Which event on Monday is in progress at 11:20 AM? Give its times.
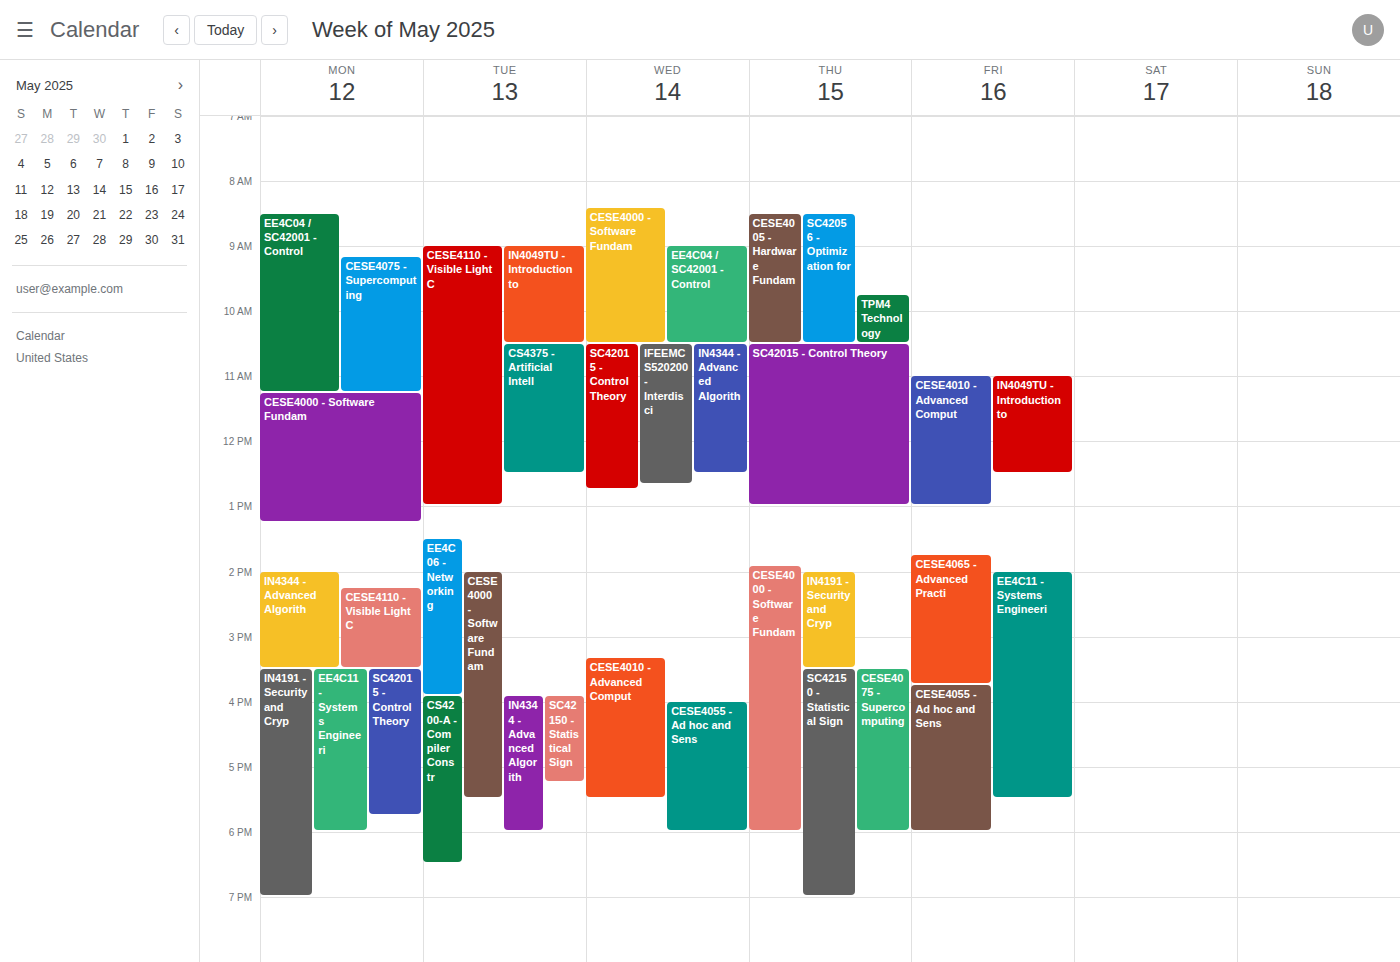
"CESE4000 - Software Fundam", 11:15 AM to 1:15 PM